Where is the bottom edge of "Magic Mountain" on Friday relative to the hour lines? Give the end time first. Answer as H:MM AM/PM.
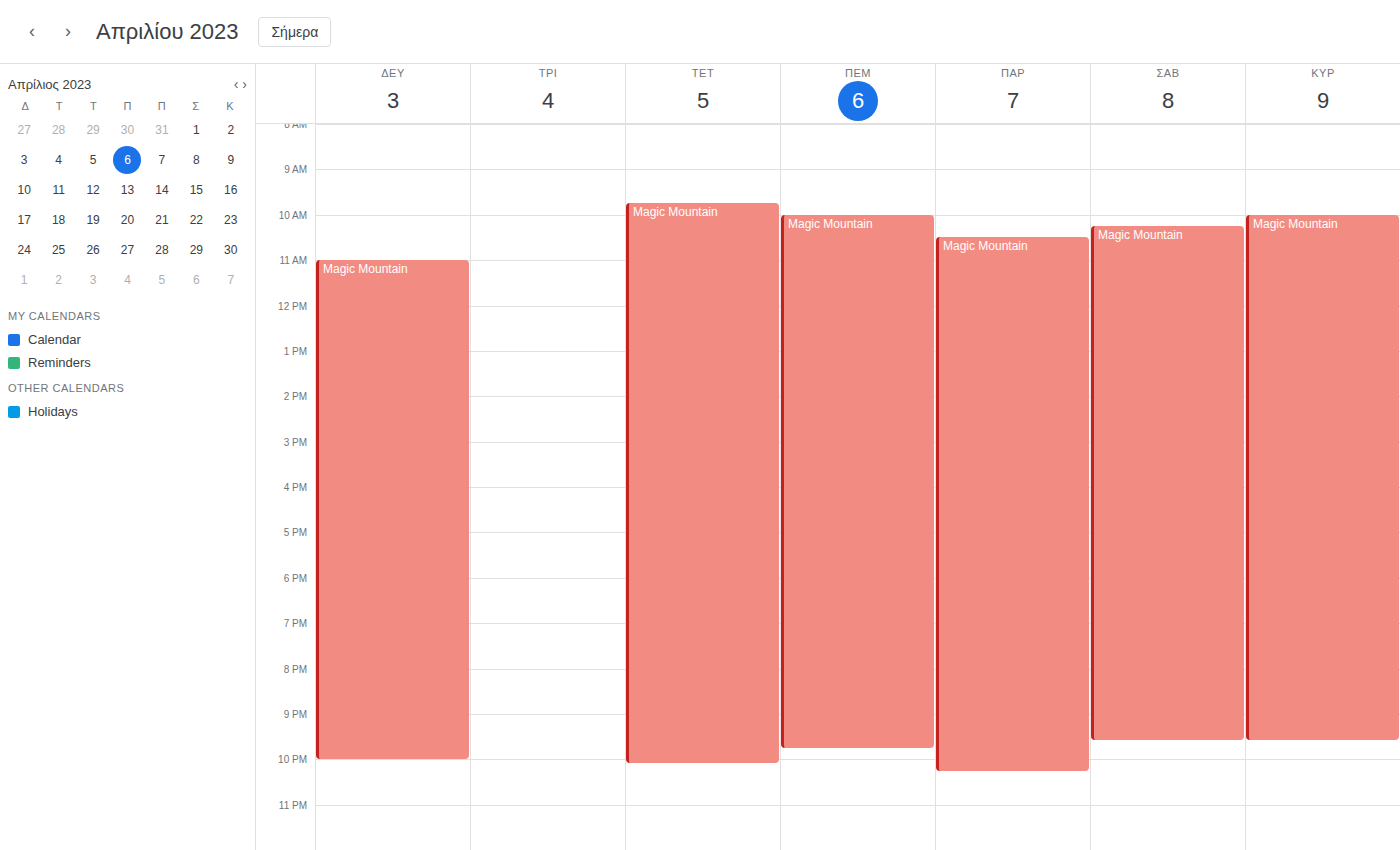
10:15 PM -- neither: a quarter of the way from the 10 PM line to the 11 PM line.